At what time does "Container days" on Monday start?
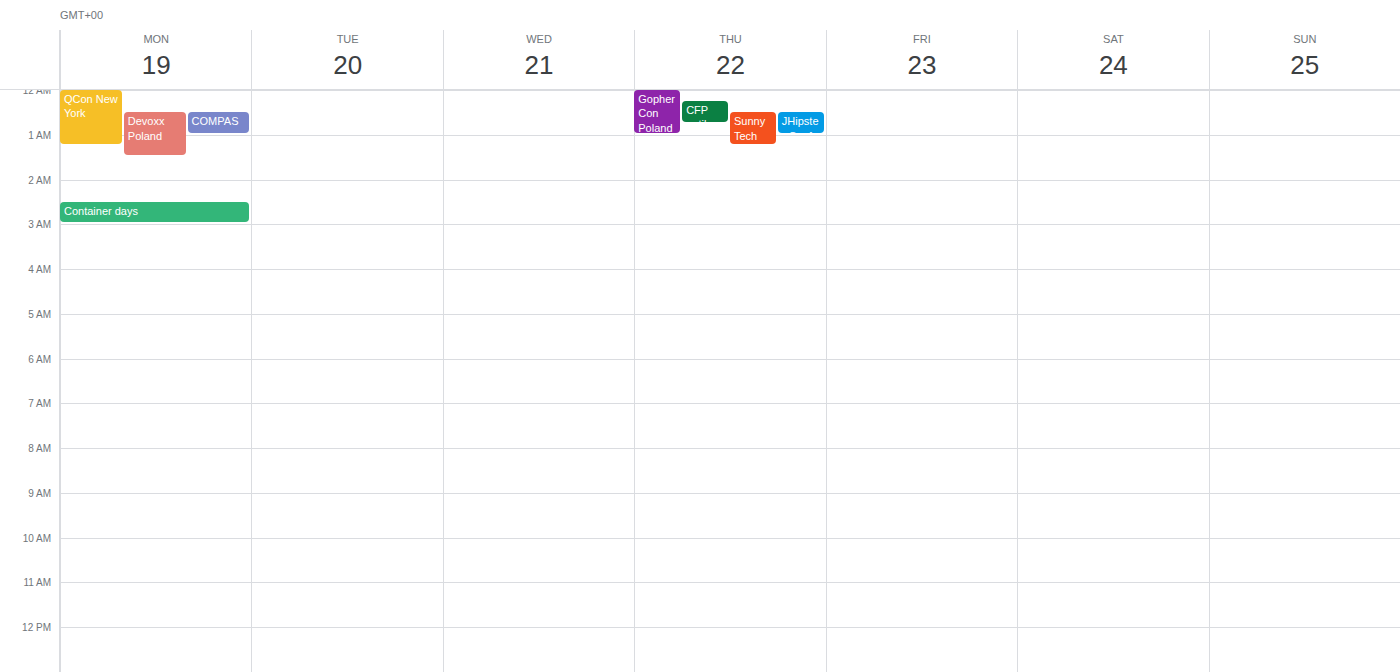
2:30 AM